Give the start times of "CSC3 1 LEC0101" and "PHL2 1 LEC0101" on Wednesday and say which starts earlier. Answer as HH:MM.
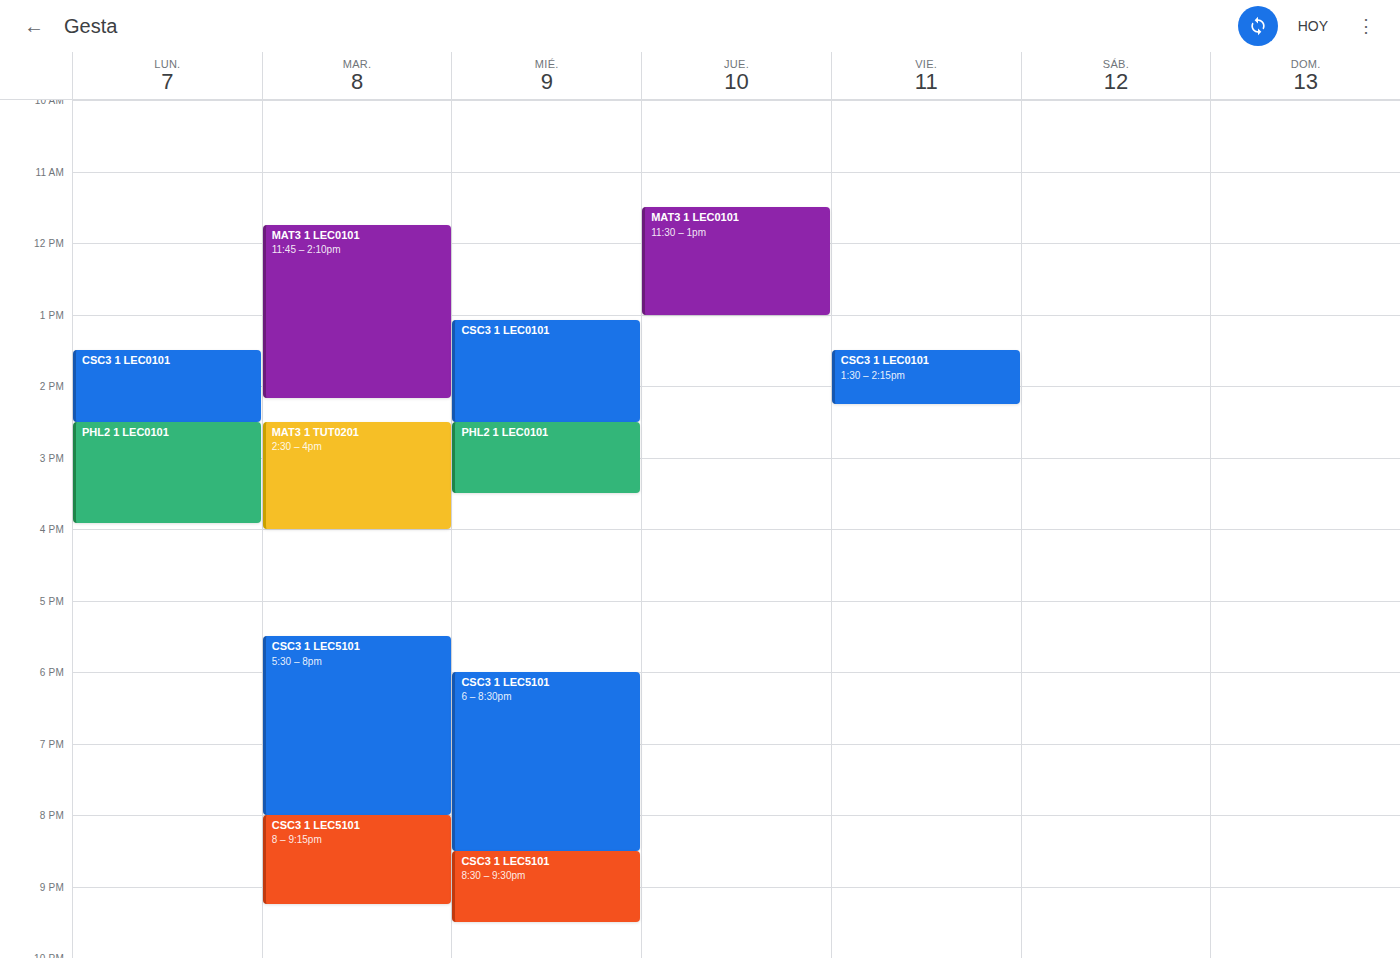
"CSC3 1 LEC0101" 13:05; "PHL2 1 LEC0101" 14:30.